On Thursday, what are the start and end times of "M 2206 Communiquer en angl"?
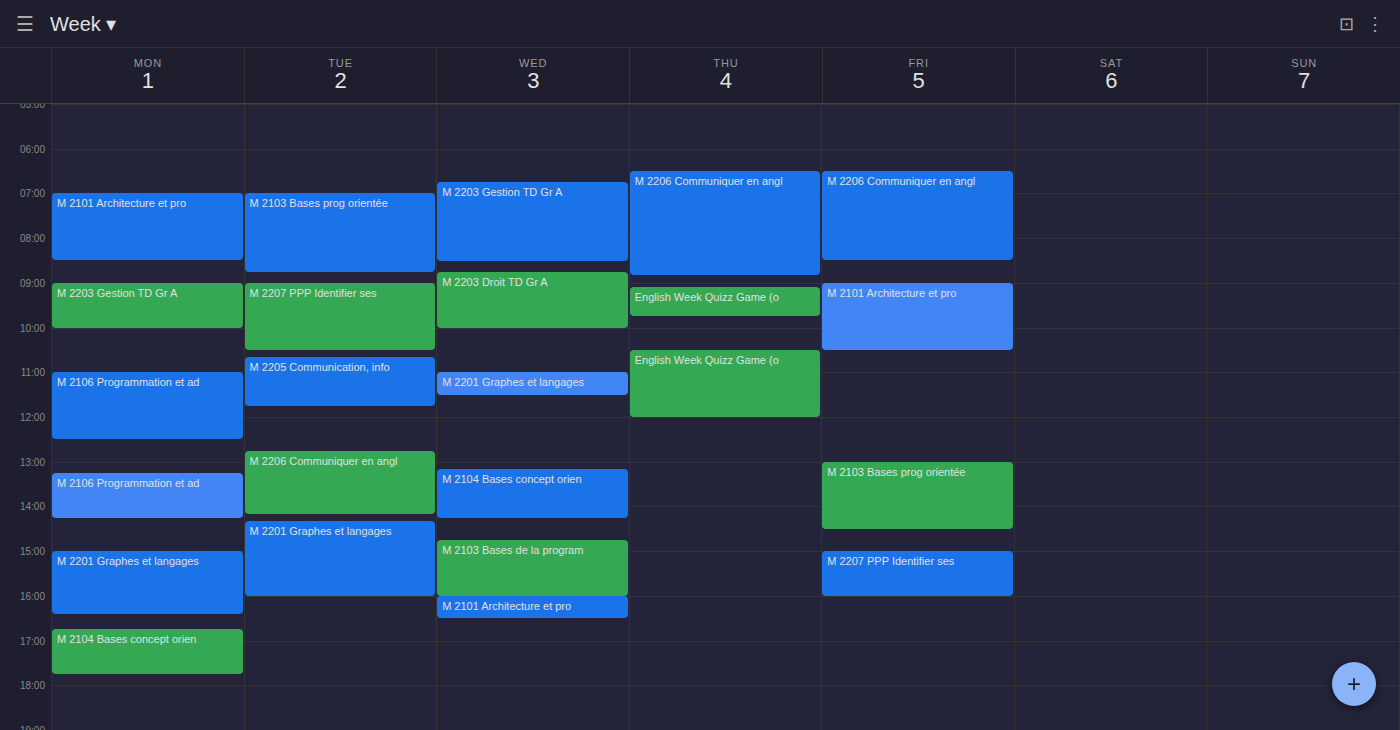
6:30 AM to 8:50 AM